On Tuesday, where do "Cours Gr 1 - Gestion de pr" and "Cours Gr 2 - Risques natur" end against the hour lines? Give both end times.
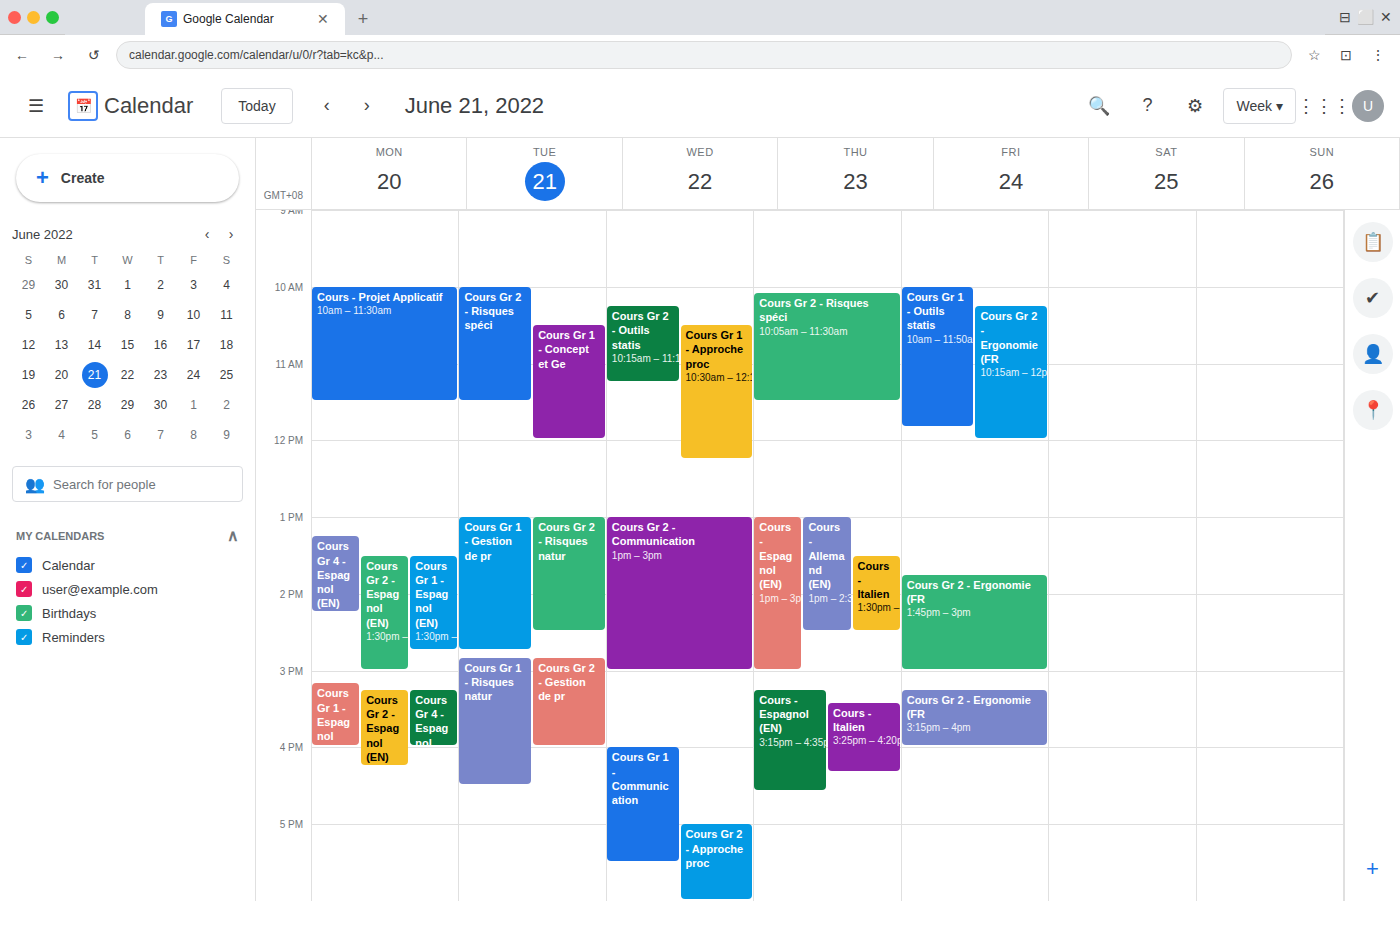
"Cours Gr 1 - Gestion de pr": 14:45, neither: three quarters of the way from the 14:00 line to the 15:00 line. "Cours Gr 2 - Risques natur": 14:30, halfway between the 14:00 and 15:00 lines.